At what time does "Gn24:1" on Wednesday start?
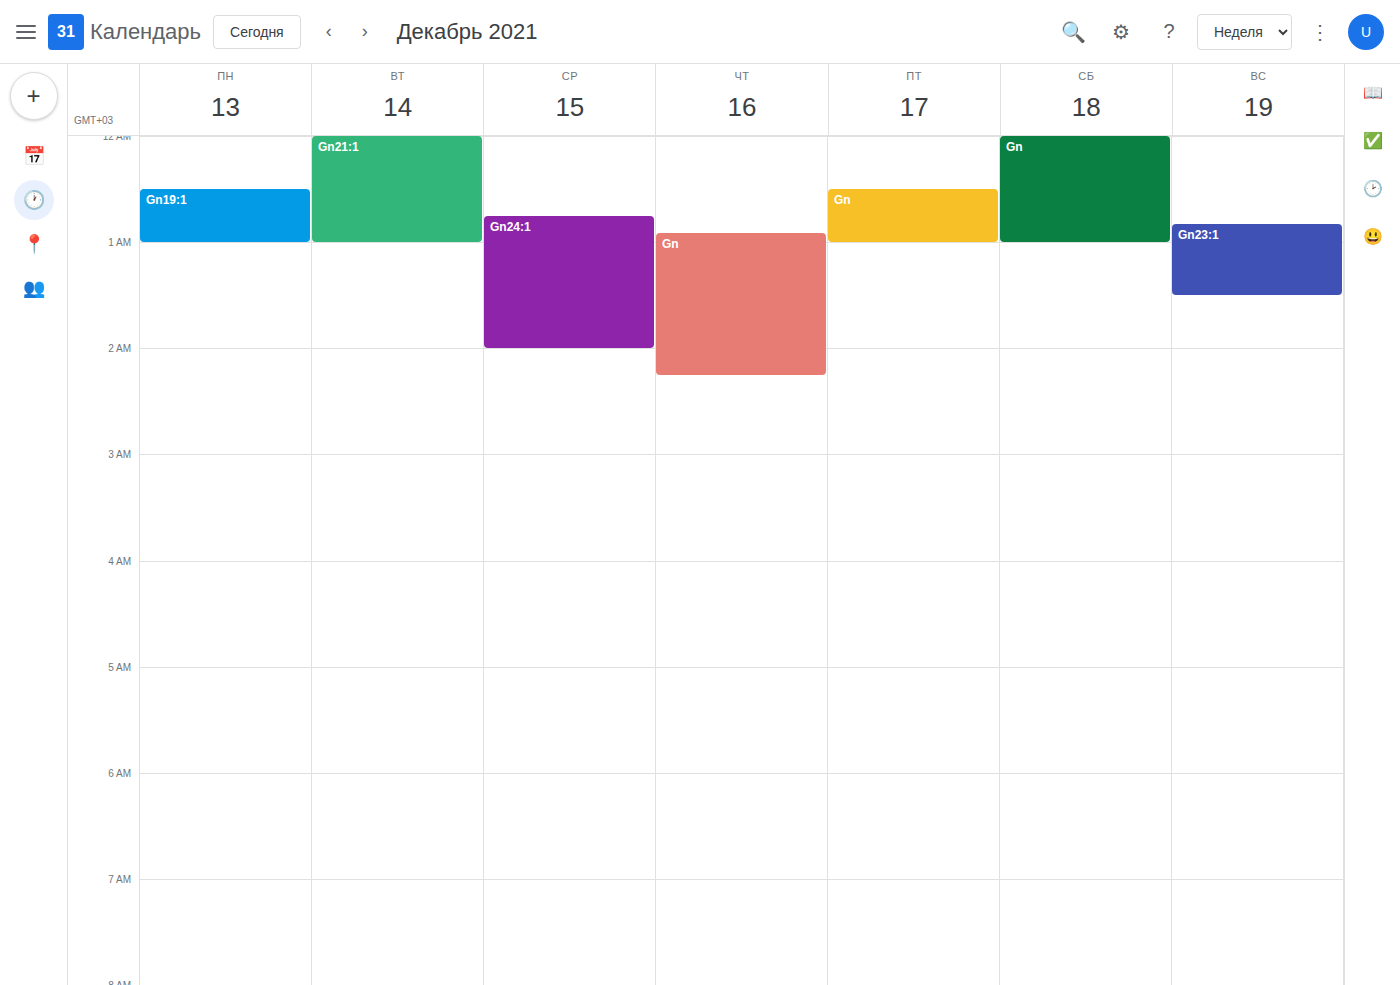
12:45 AM